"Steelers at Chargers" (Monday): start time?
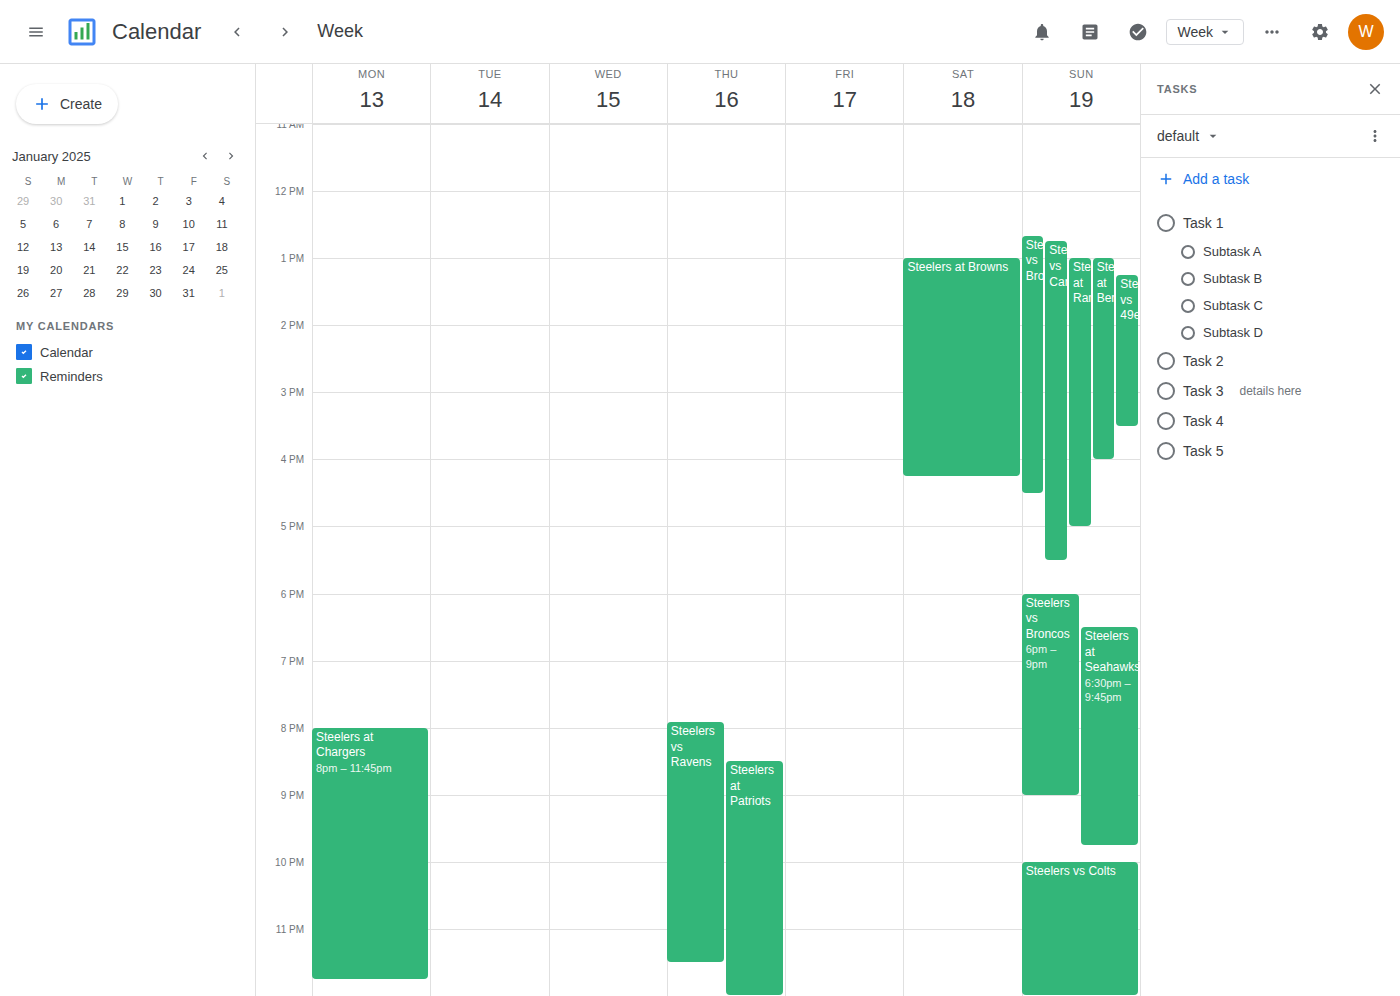
8:00 PM